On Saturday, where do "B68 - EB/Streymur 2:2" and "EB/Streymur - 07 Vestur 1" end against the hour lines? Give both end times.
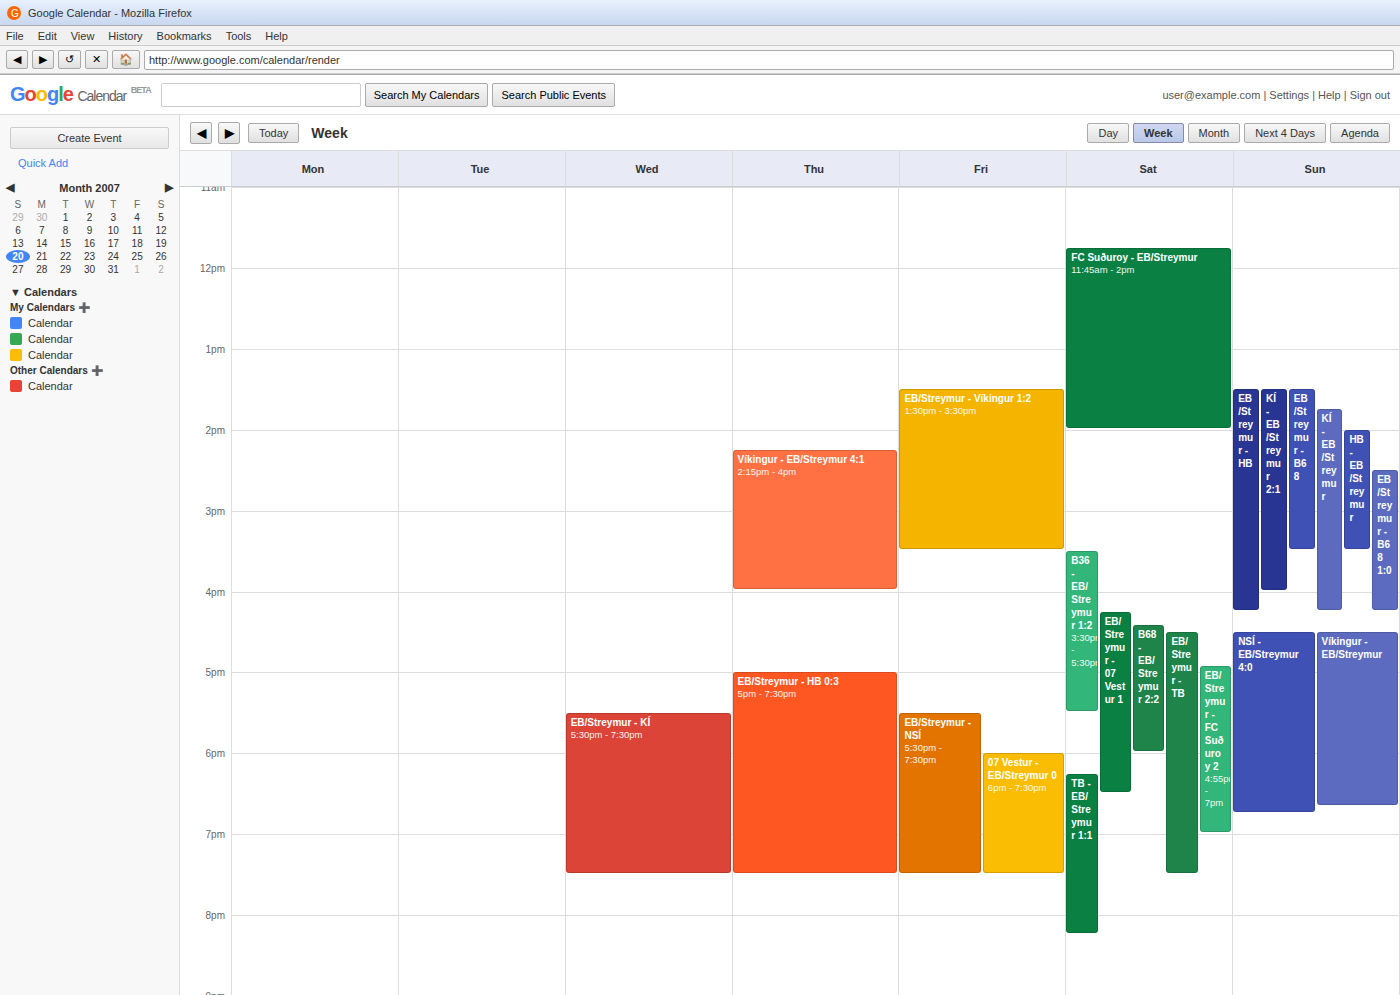
"B68 - EB/Streymur 2:2": 6:00 PM, exactly on the 6 PM line. "EB/Streymur - 07 Vestur 1": 6:30 PM, halfway between the 6 PM and 7 PM lines.